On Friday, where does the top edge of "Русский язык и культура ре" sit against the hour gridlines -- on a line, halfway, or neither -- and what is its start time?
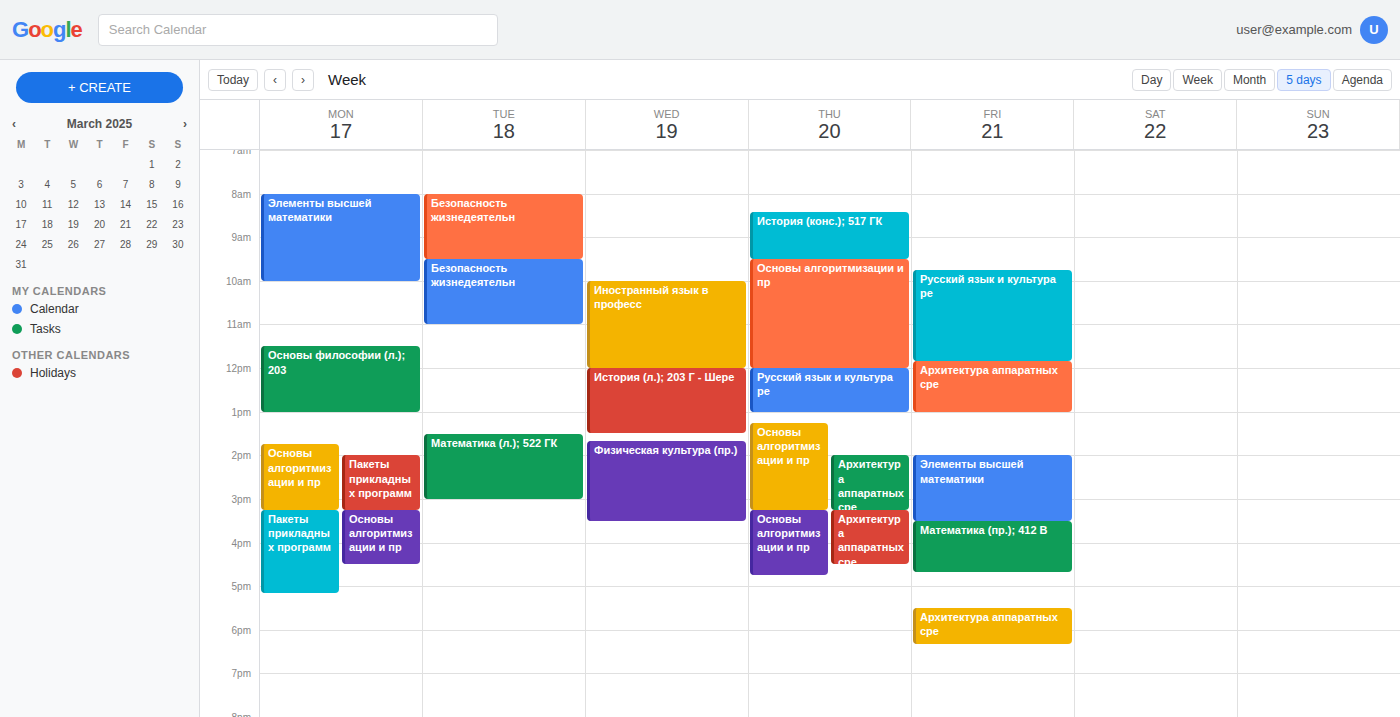
9:45 AM -- neither: three quarters of the way from the 9 AM line to the 10 AM line.